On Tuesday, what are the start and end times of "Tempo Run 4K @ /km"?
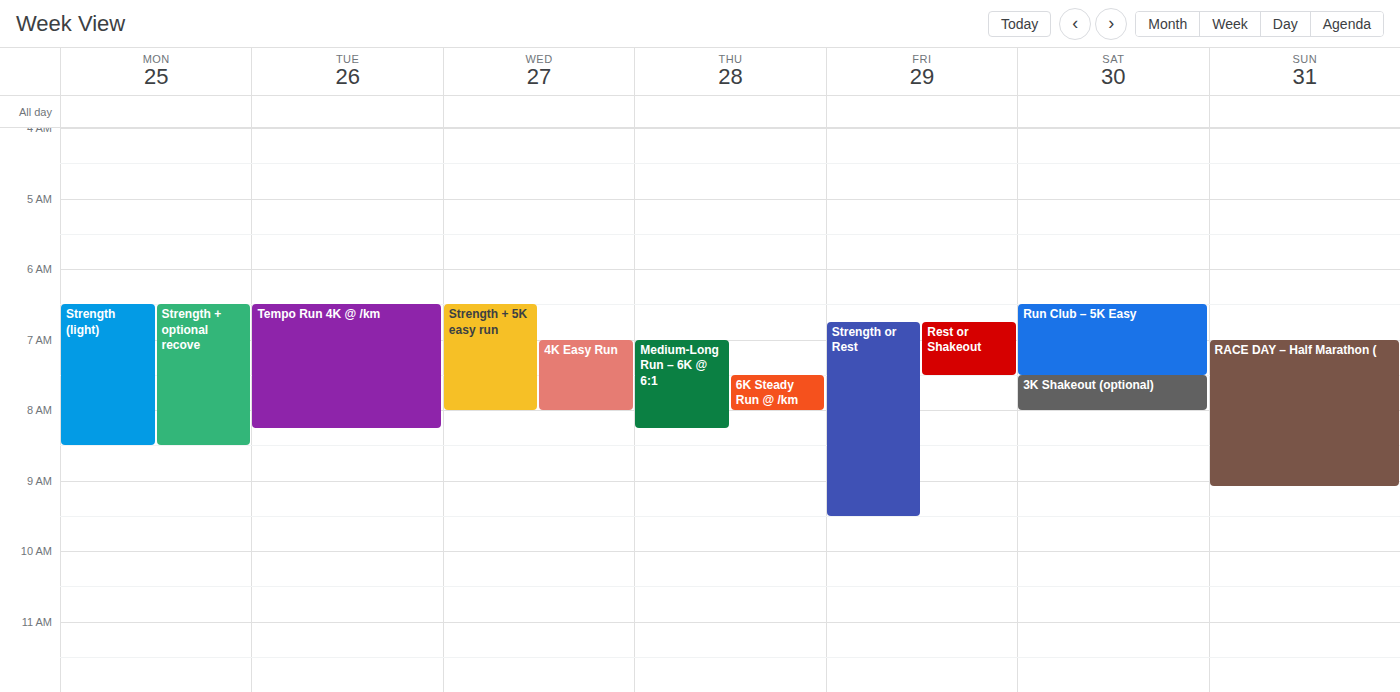
6:30 AM to 8:15 AM